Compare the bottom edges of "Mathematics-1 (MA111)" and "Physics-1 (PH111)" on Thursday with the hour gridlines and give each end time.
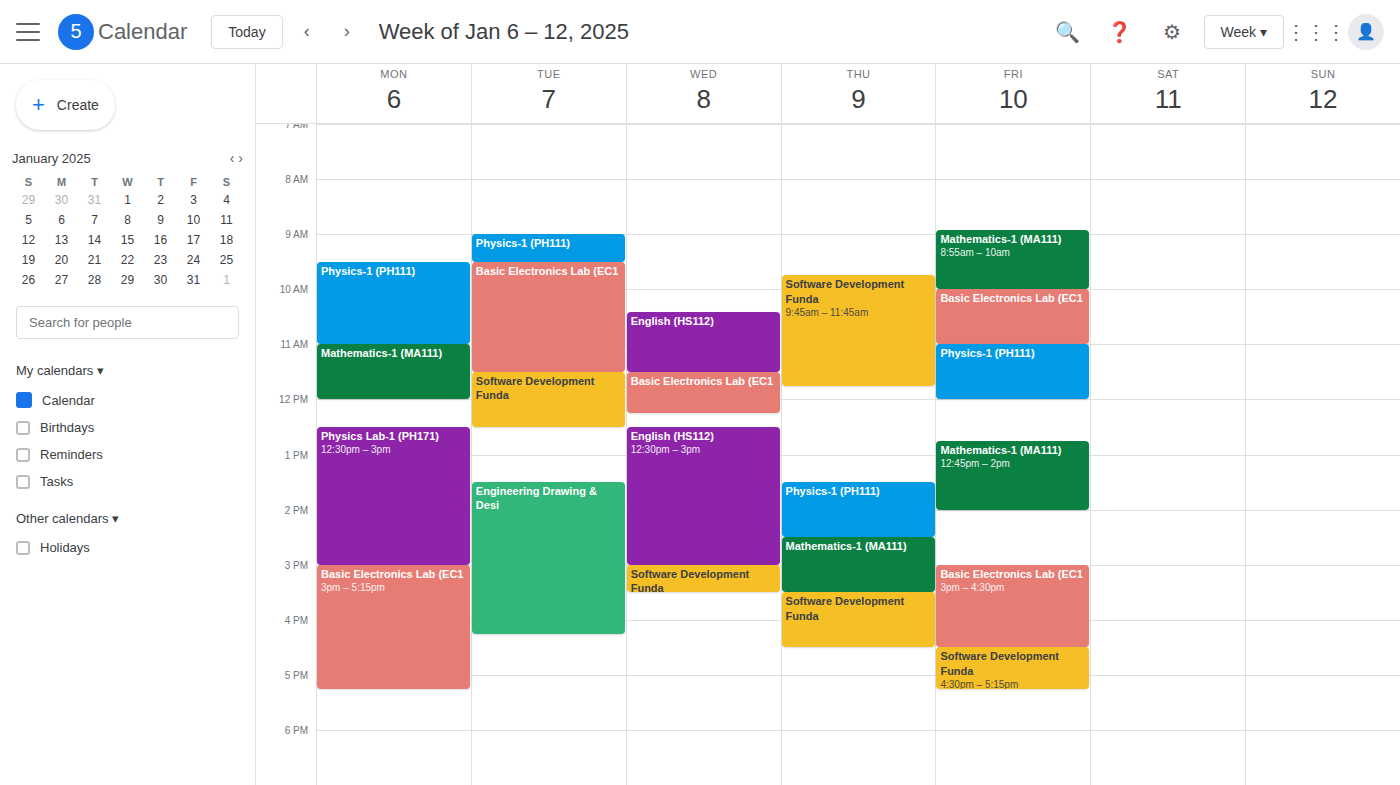
"Mathematics-1 (MA111)": 15:30, halfway between the 15:00 and 16:00 lines. "Physics-1 (PH111)": 14:30, halfway between the 14:00 and 15:00 lines.